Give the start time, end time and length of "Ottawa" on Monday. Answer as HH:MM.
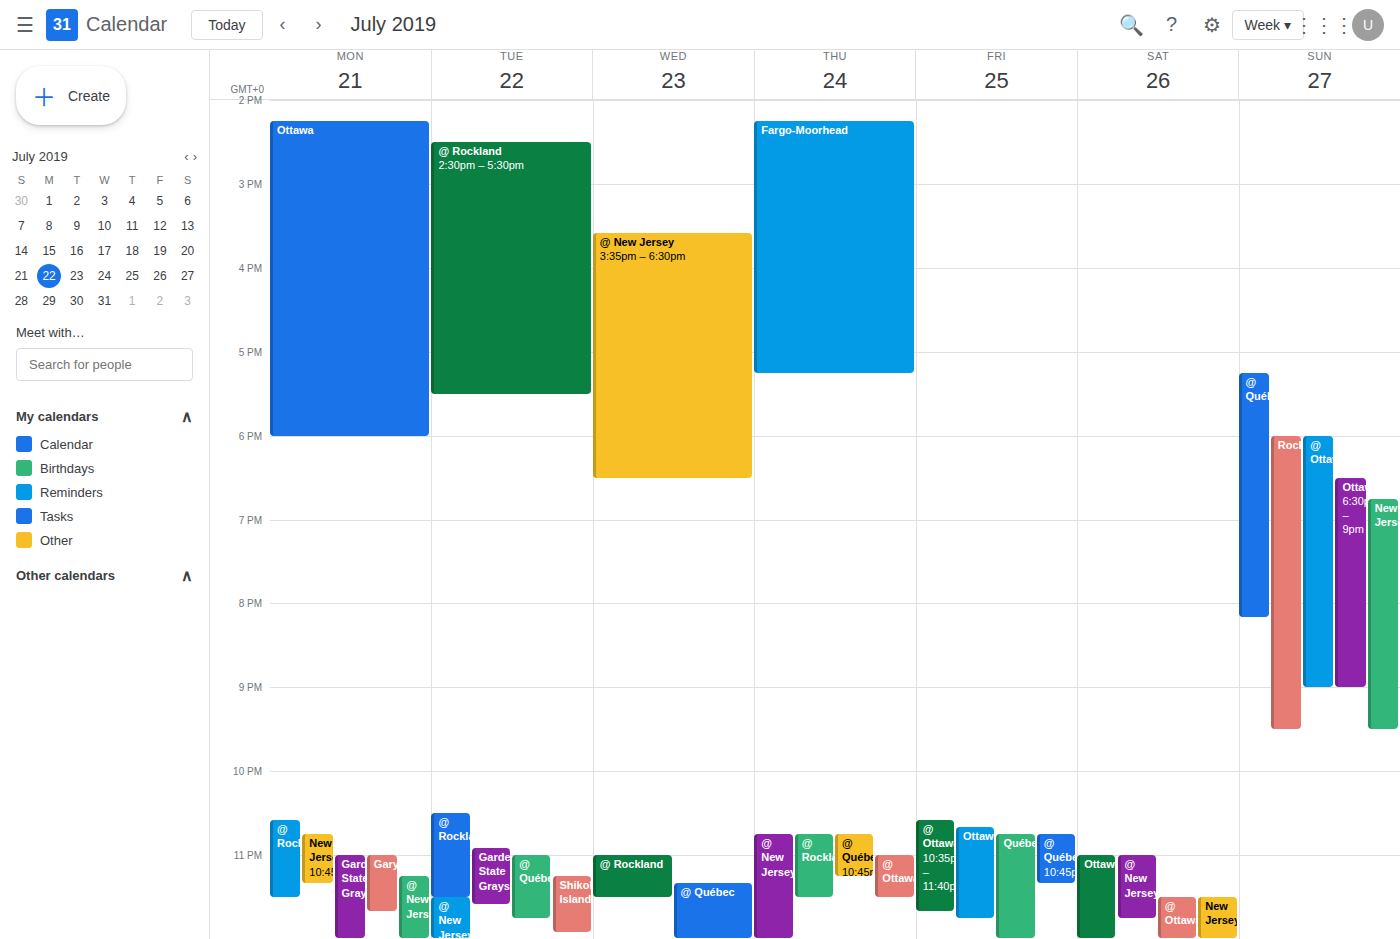
14:15 to 18:00, 3 hours 45 minutes